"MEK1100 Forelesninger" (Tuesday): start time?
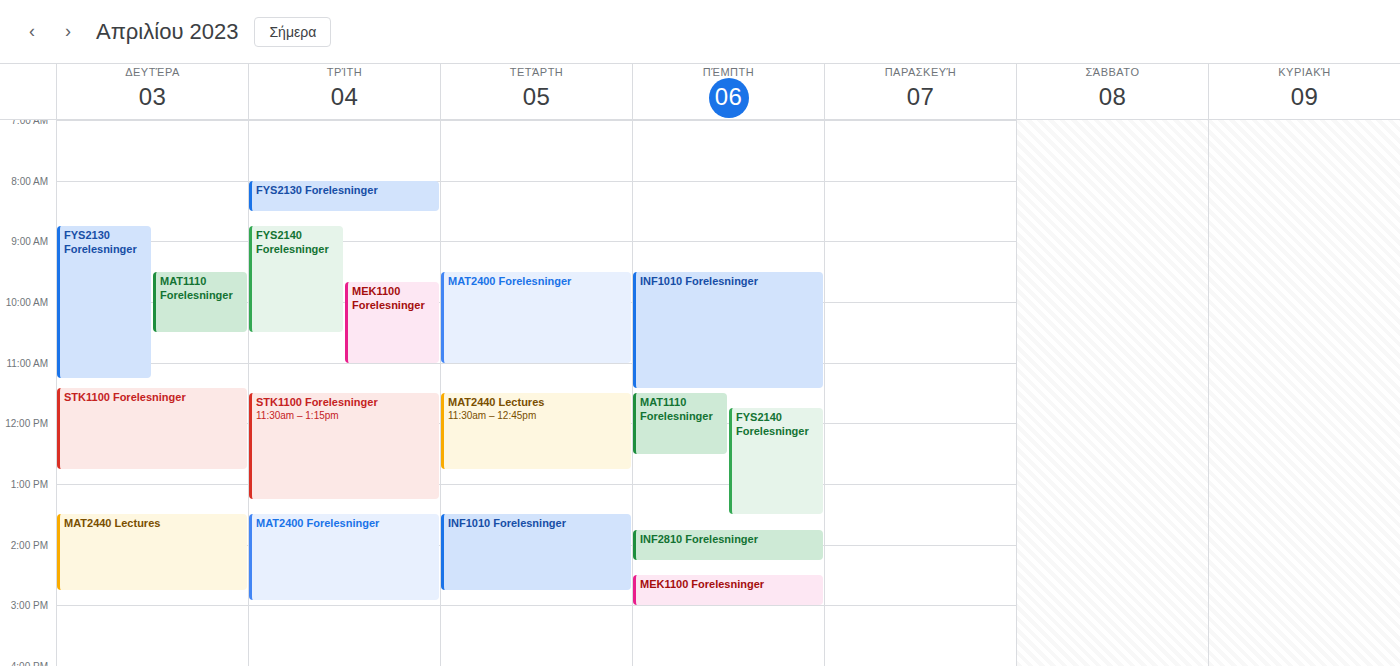
9:40 AM